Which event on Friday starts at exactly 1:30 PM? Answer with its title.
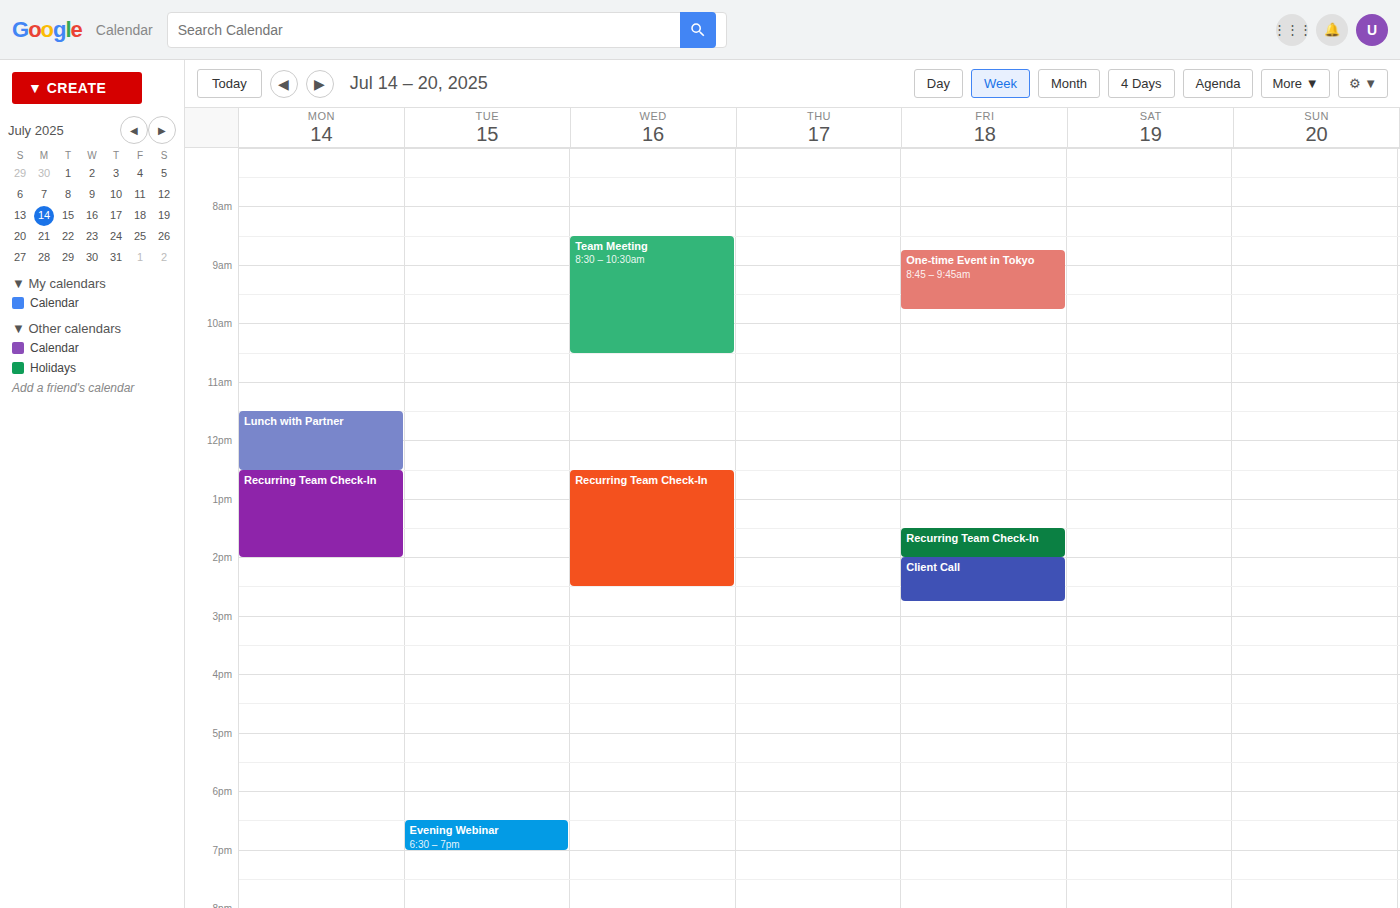
"Recurring Team Check-In"